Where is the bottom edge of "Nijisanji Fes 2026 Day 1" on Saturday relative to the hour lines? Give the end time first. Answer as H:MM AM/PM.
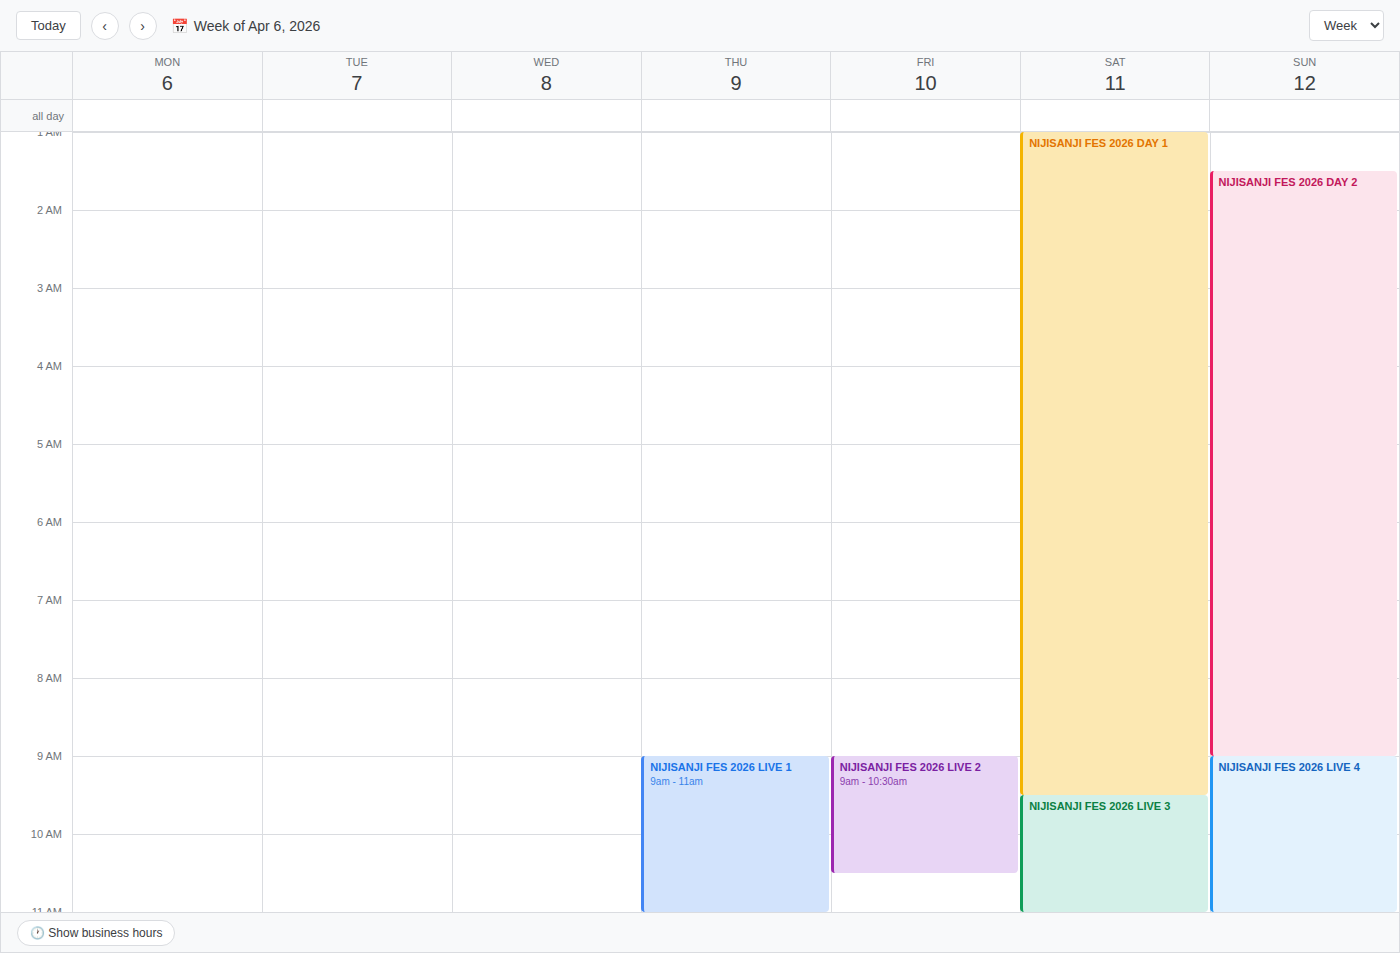
9:30 AM -- halfway between the 9 AM and 10 AM lines.